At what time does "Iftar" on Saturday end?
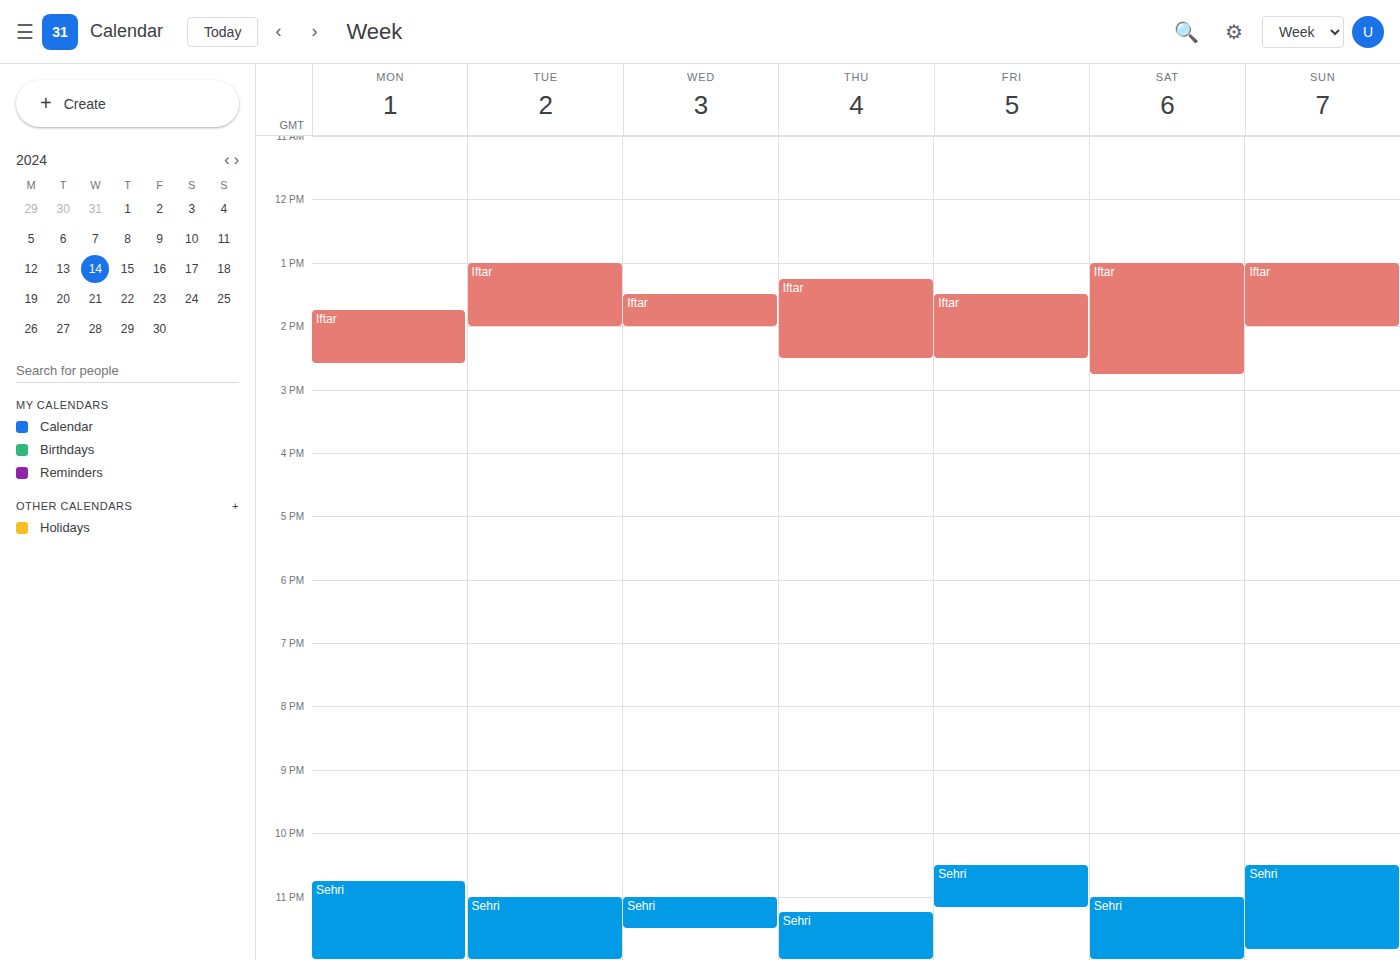
2:45 PM